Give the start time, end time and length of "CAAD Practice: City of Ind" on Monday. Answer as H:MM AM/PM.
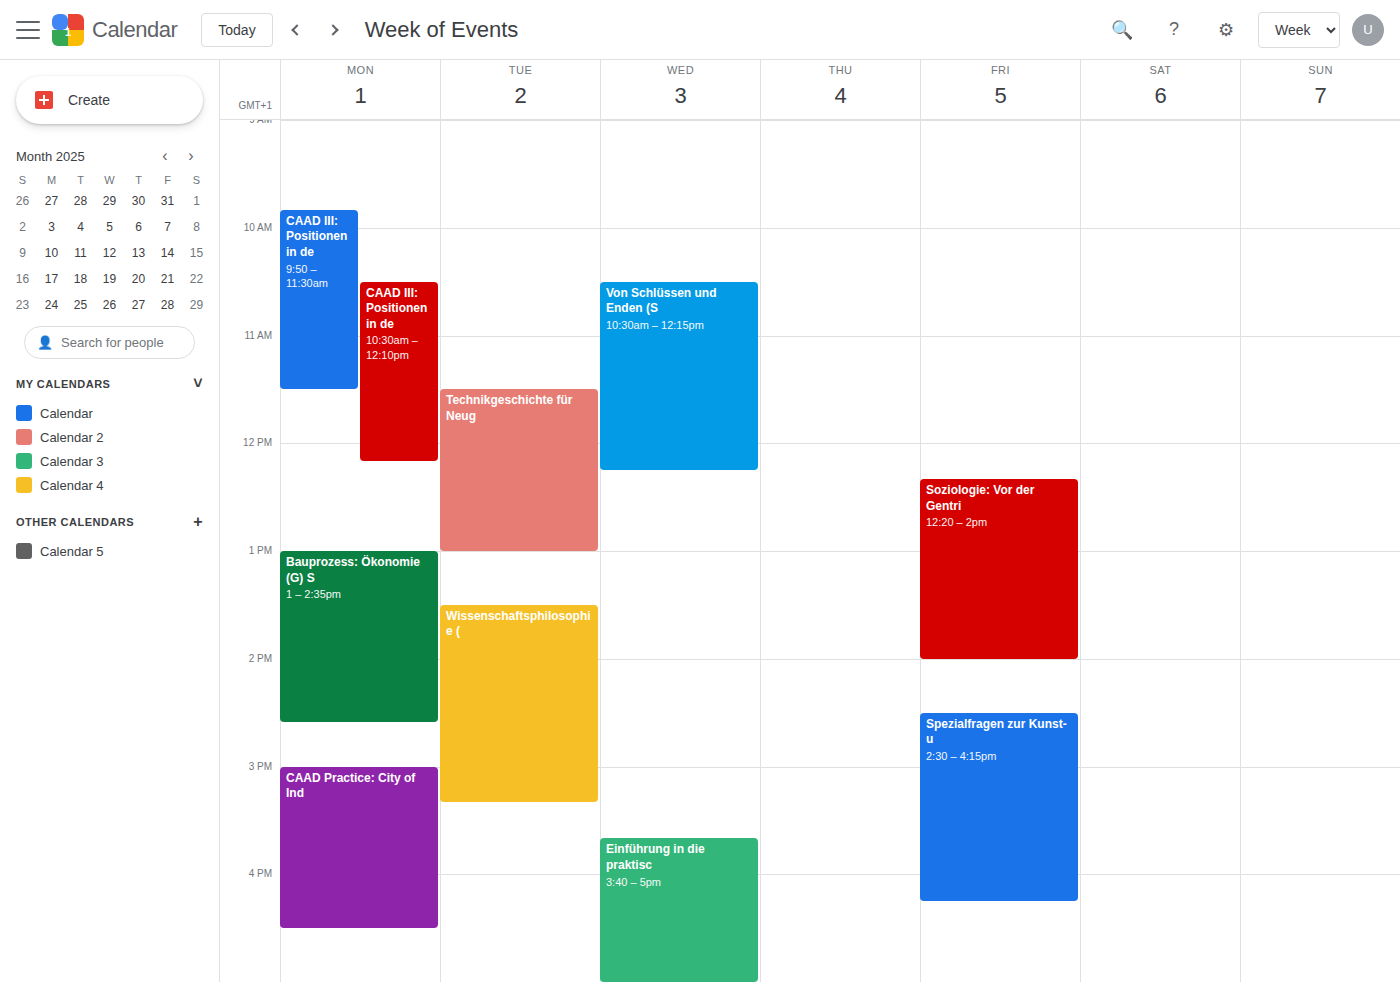
3:00 PM to 4:30 PM, 1 hour 30 minutes